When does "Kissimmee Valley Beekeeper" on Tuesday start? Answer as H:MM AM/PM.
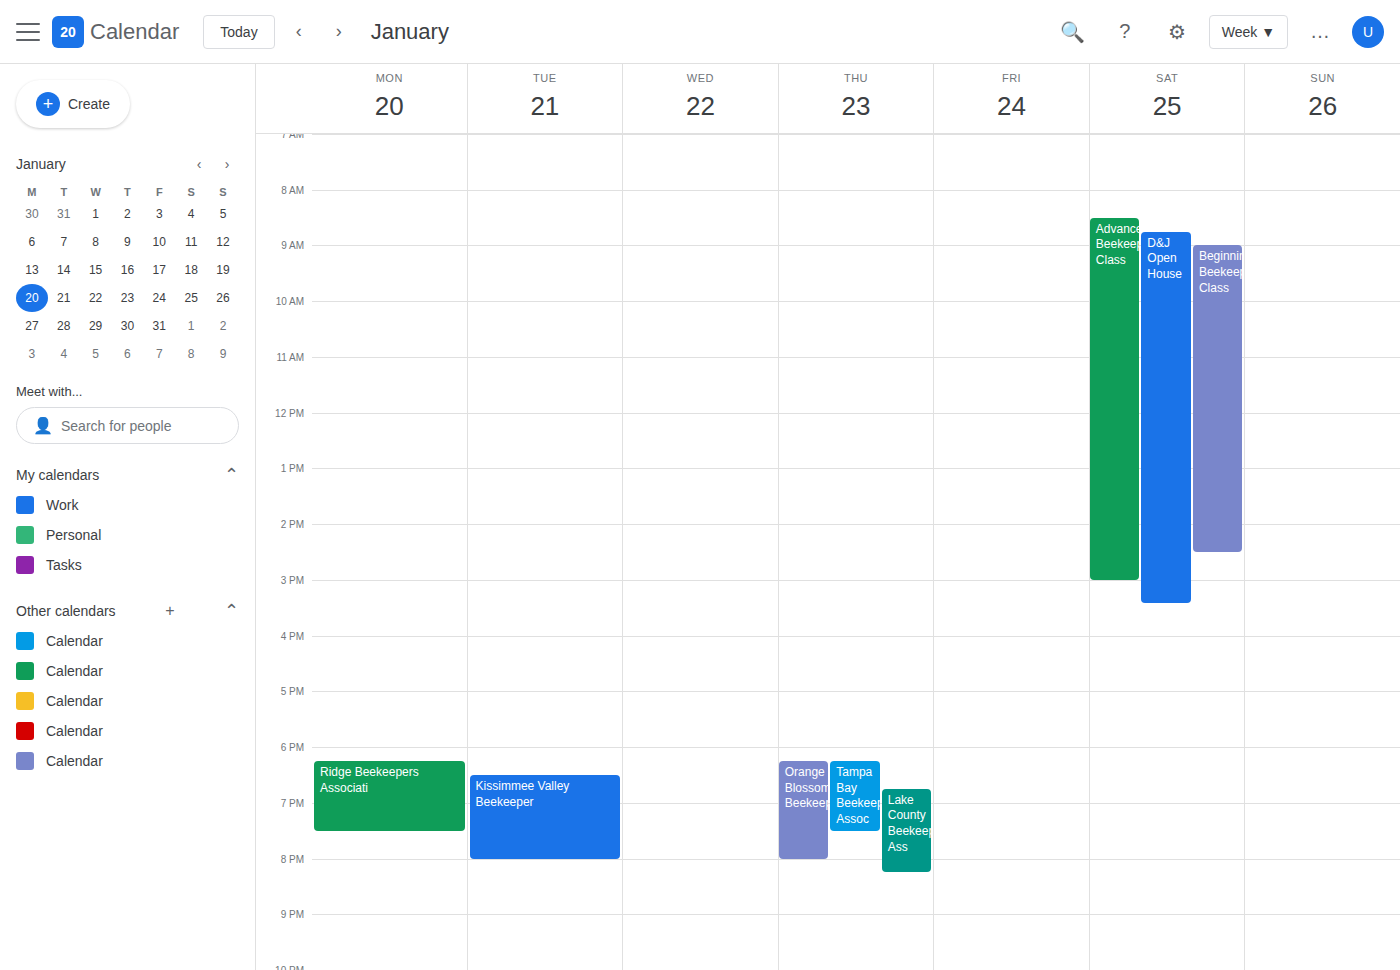
6:30 PM